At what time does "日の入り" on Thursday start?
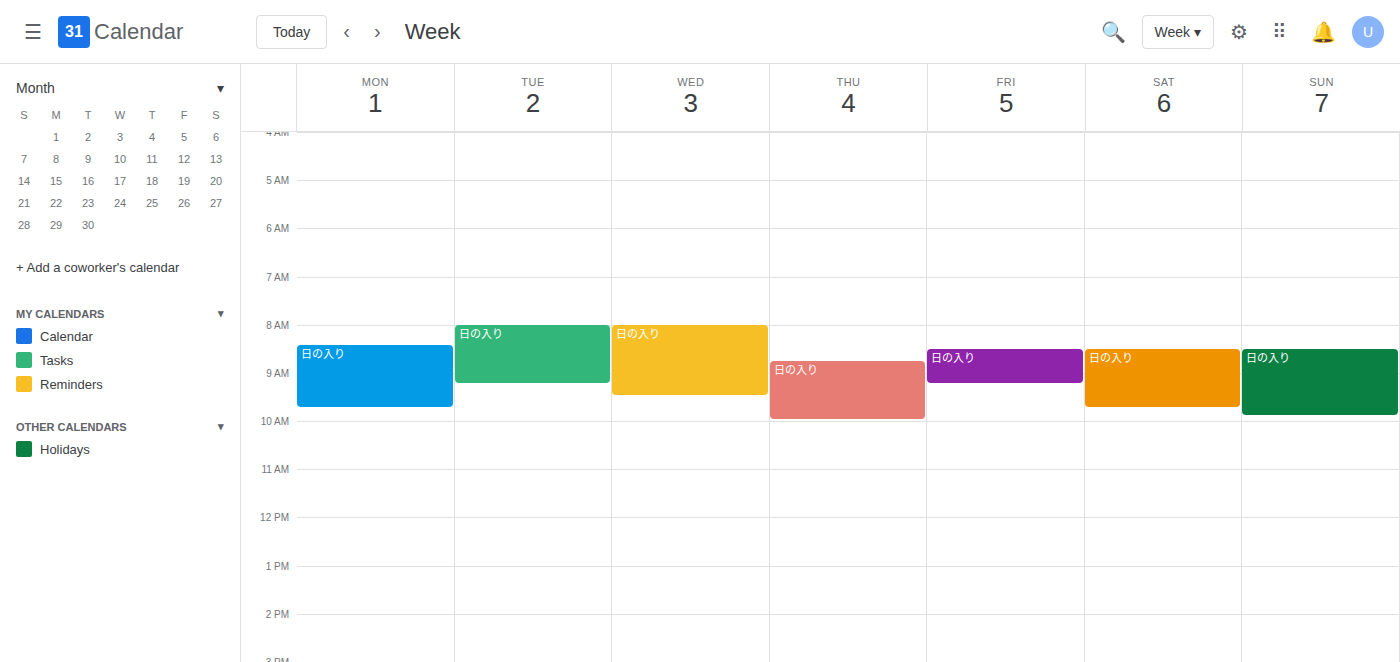
8:45 AM